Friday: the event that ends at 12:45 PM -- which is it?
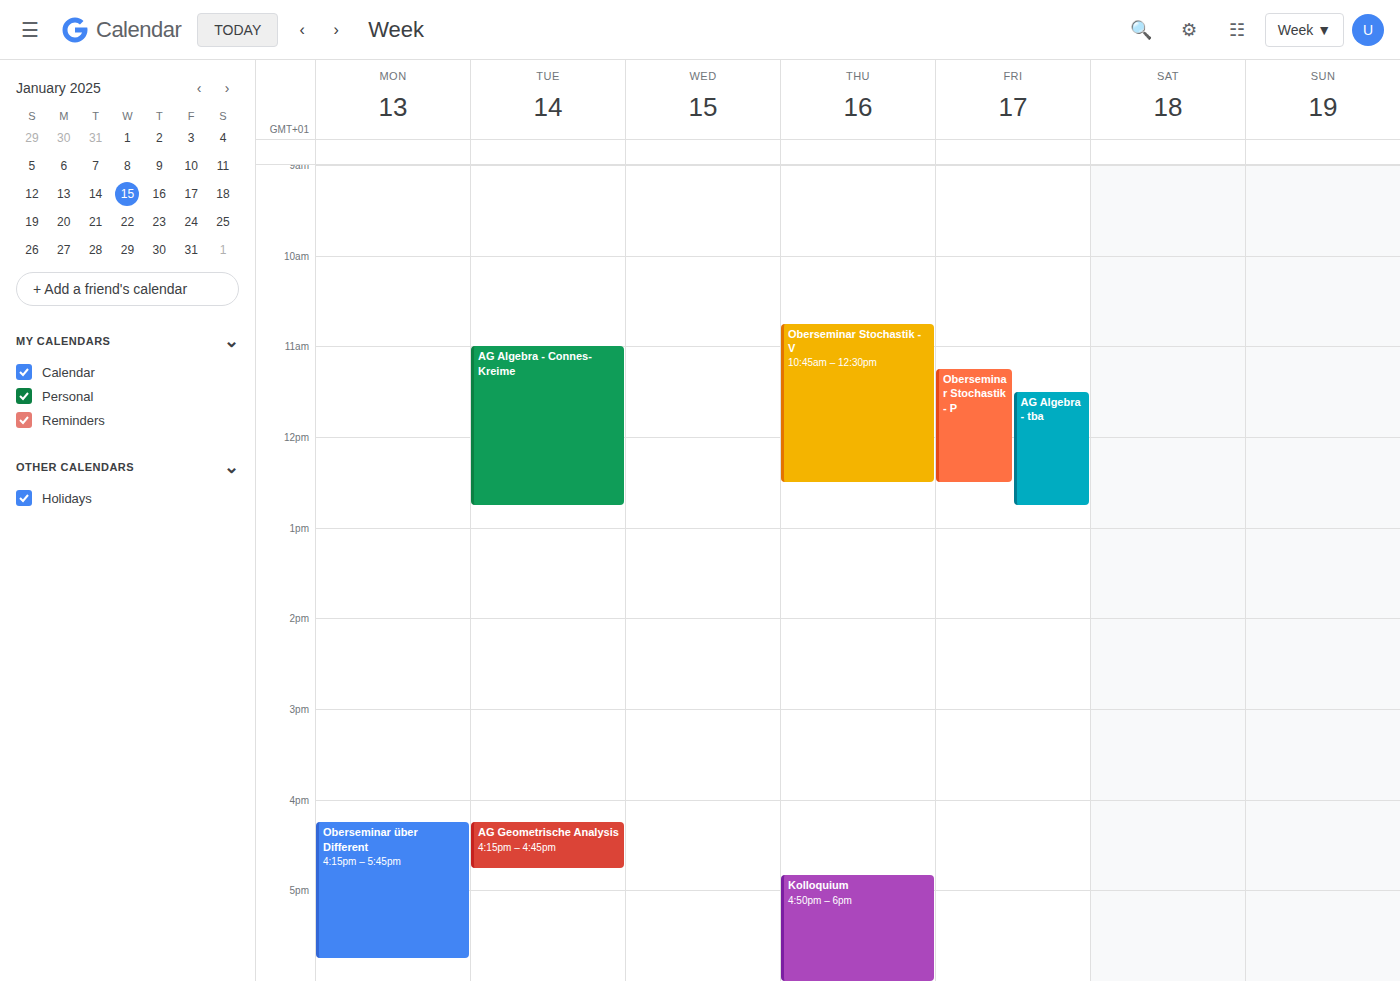
"AG Algebra - tba"